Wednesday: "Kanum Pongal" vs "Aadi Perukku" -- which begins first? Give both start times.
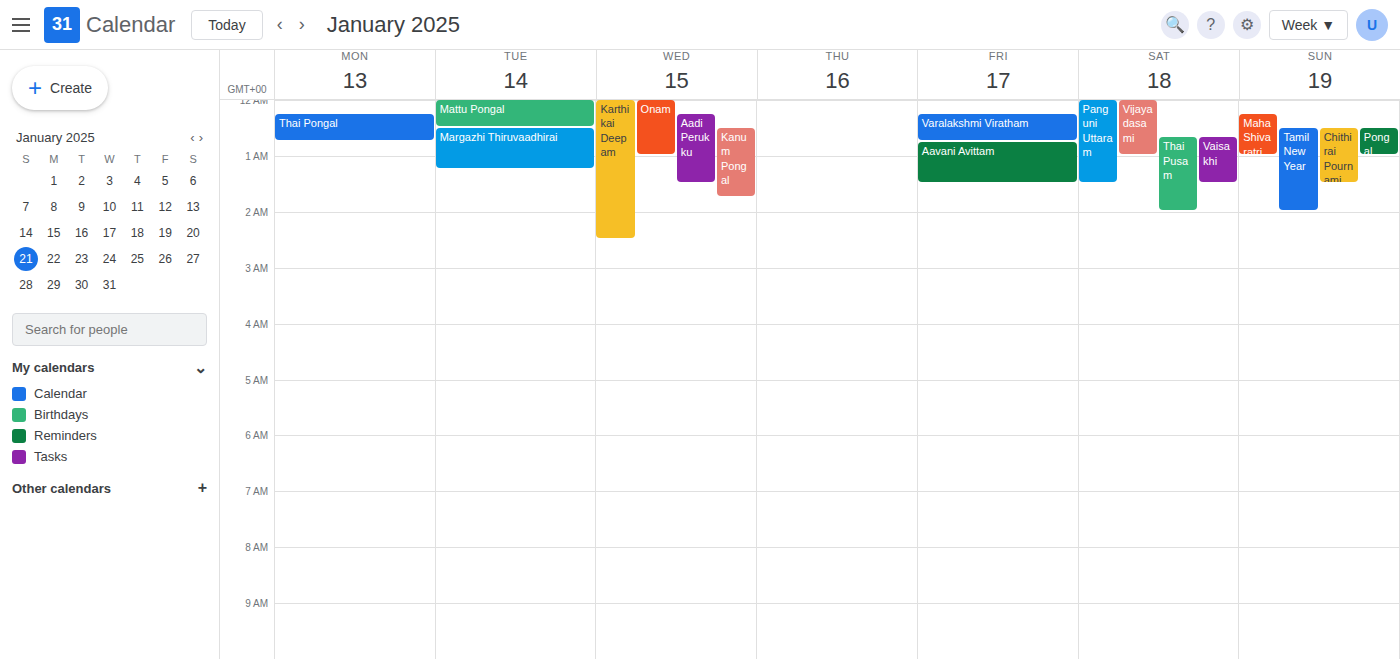
"Aadi Perukku" 12:15 AM; "Kanum Pongal" 12:30 AM.